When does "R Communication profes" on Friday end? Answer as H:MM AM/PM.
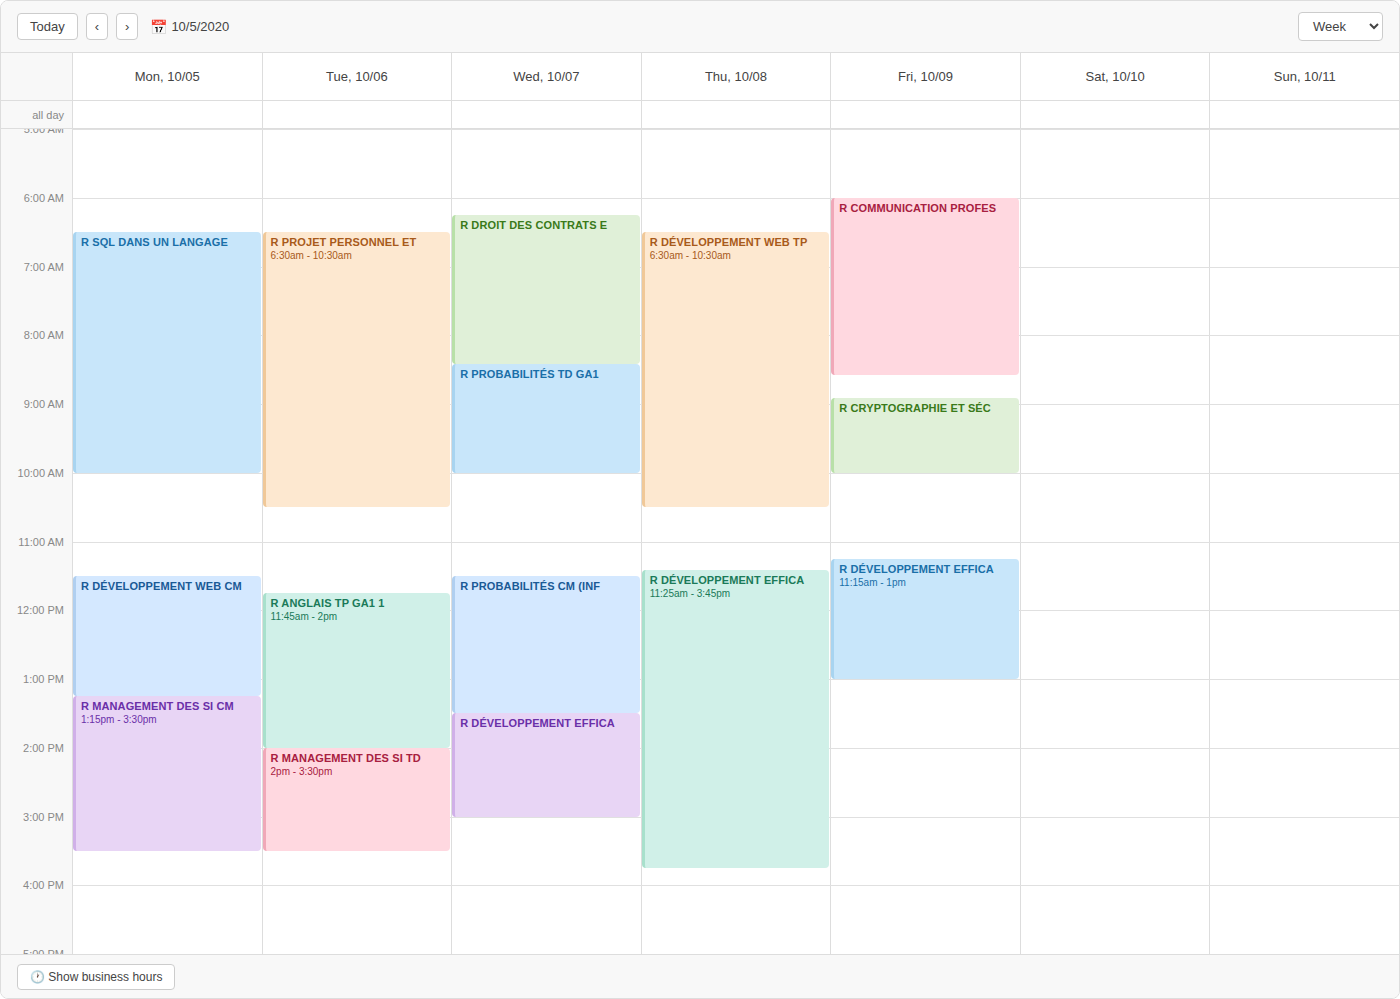
8:35 AM